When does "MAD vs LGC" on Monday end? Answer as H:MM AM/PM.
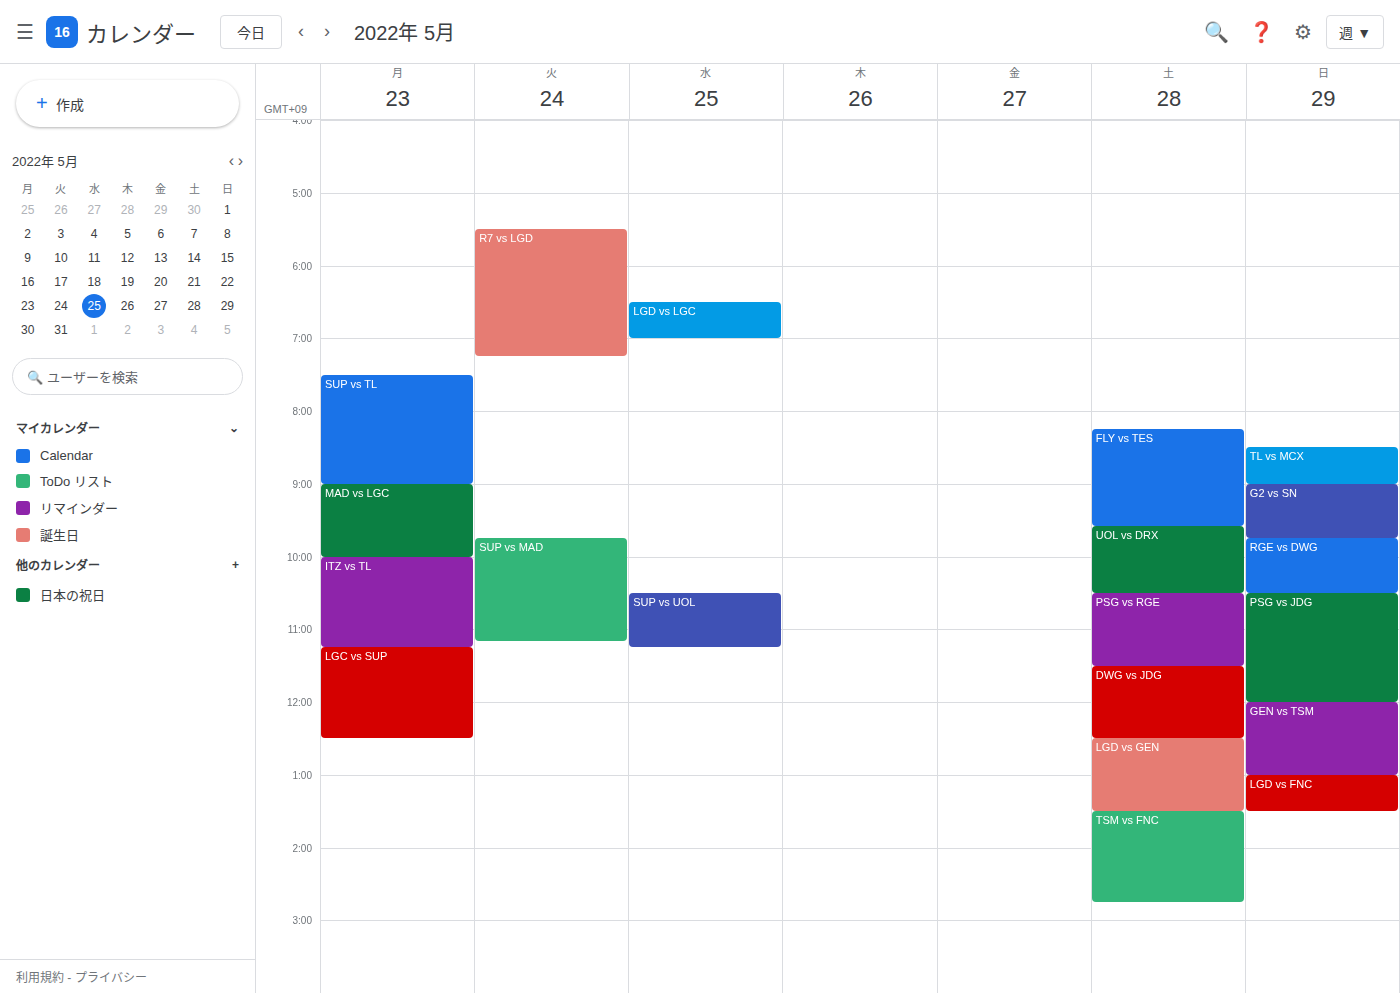
10:00 AM